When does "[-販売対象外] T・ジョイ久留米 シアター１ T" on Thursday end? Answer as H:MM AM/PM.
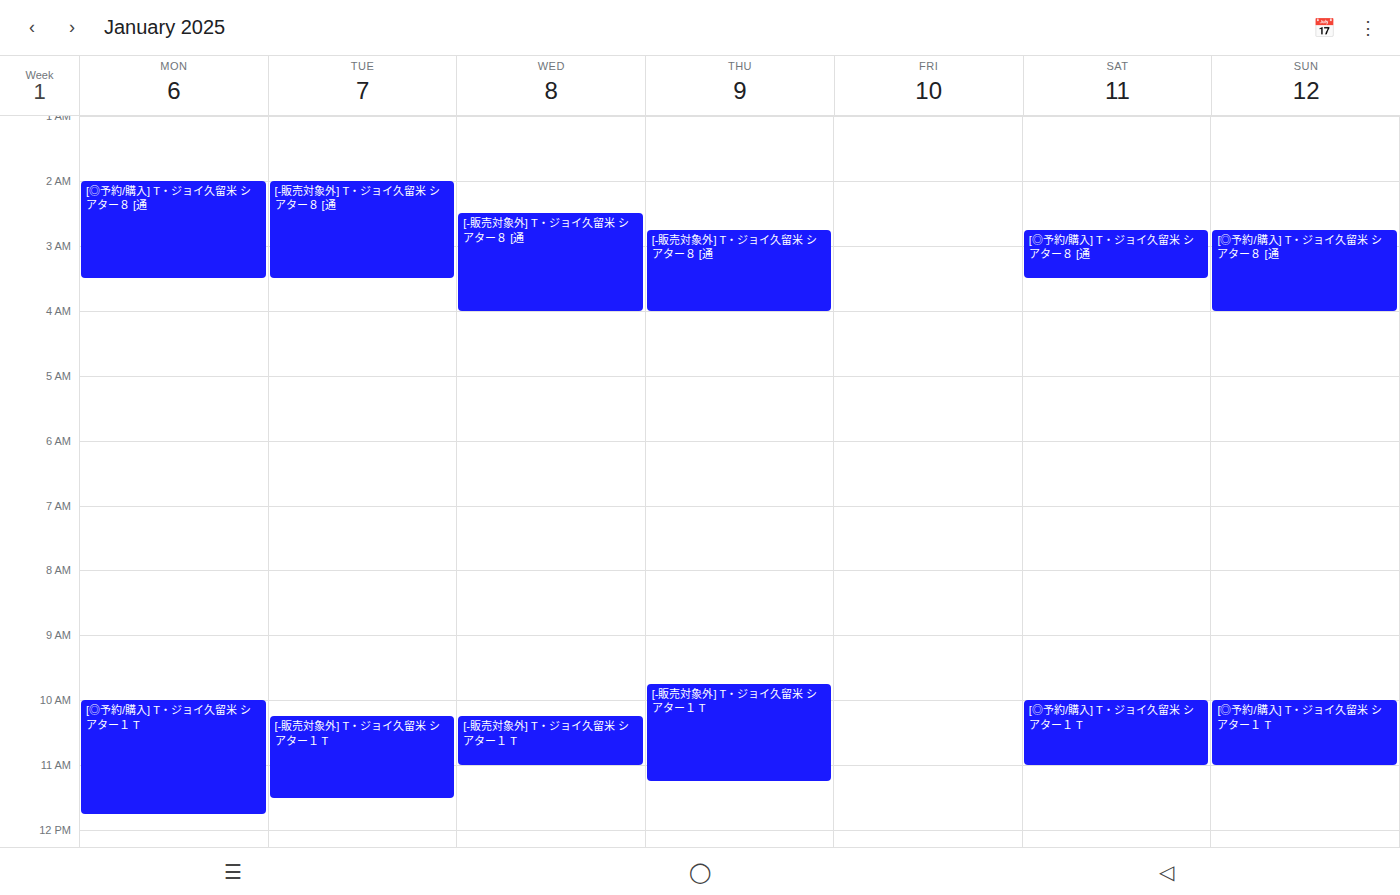
11:15 AM